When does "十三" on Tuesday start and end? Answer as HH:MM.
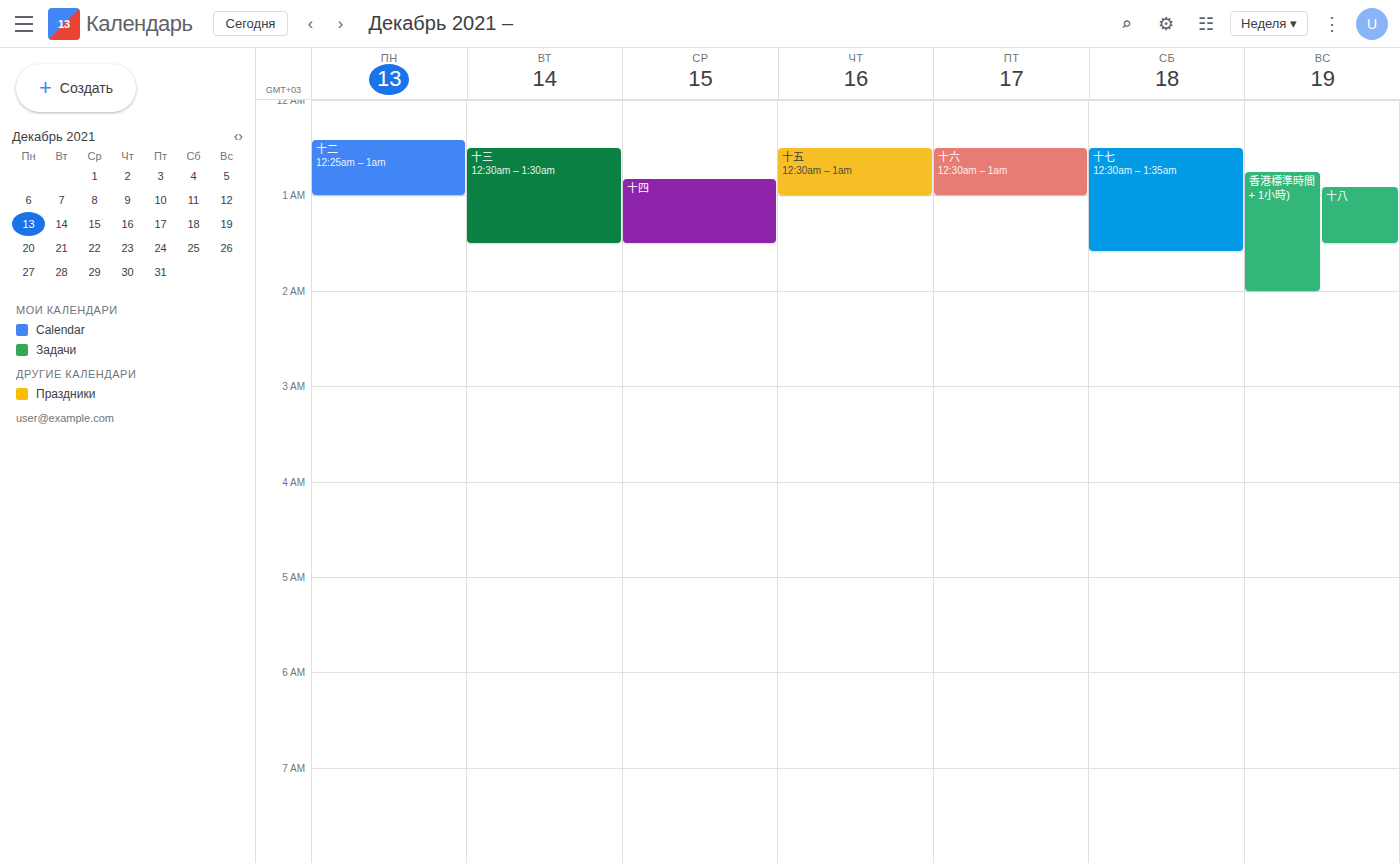
00:30 to 01:30